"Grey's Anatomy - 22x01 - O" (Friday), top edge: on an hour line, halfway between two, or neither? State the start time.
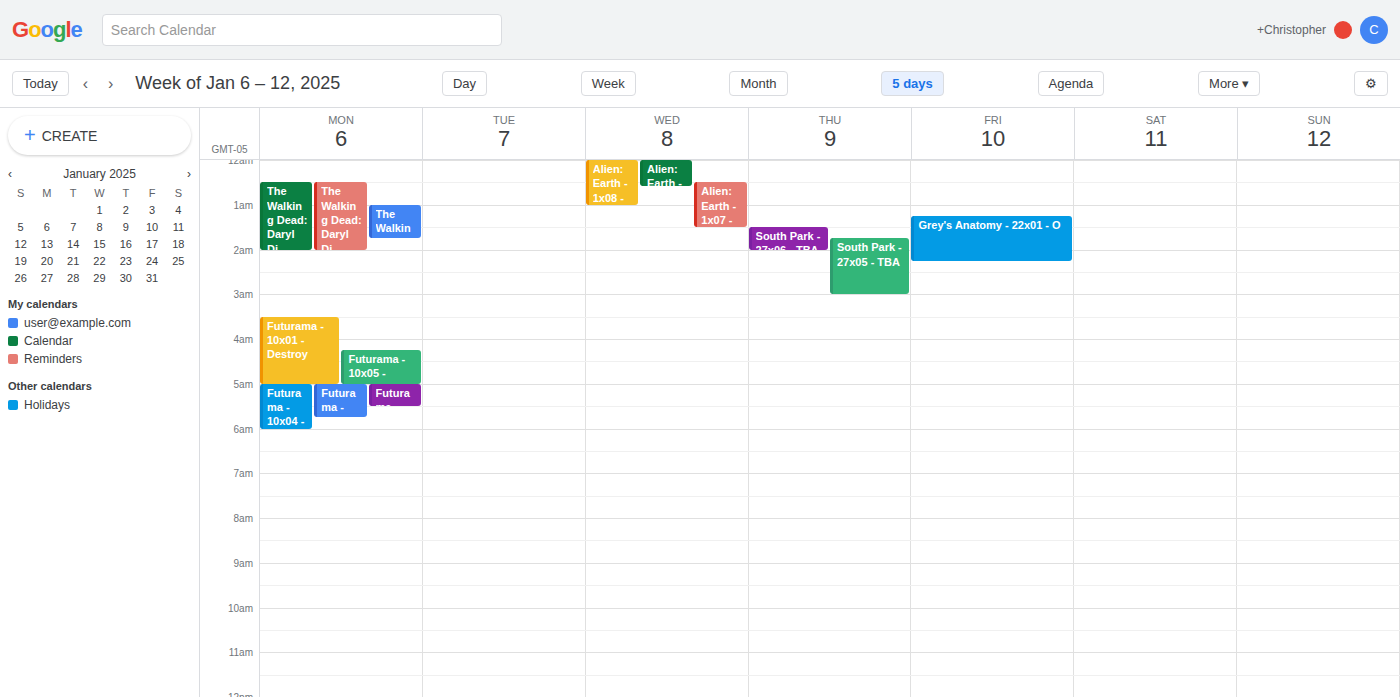
1:15 AM -- neither: a quarter of the way from the 1 AM line to the 2 AM line.